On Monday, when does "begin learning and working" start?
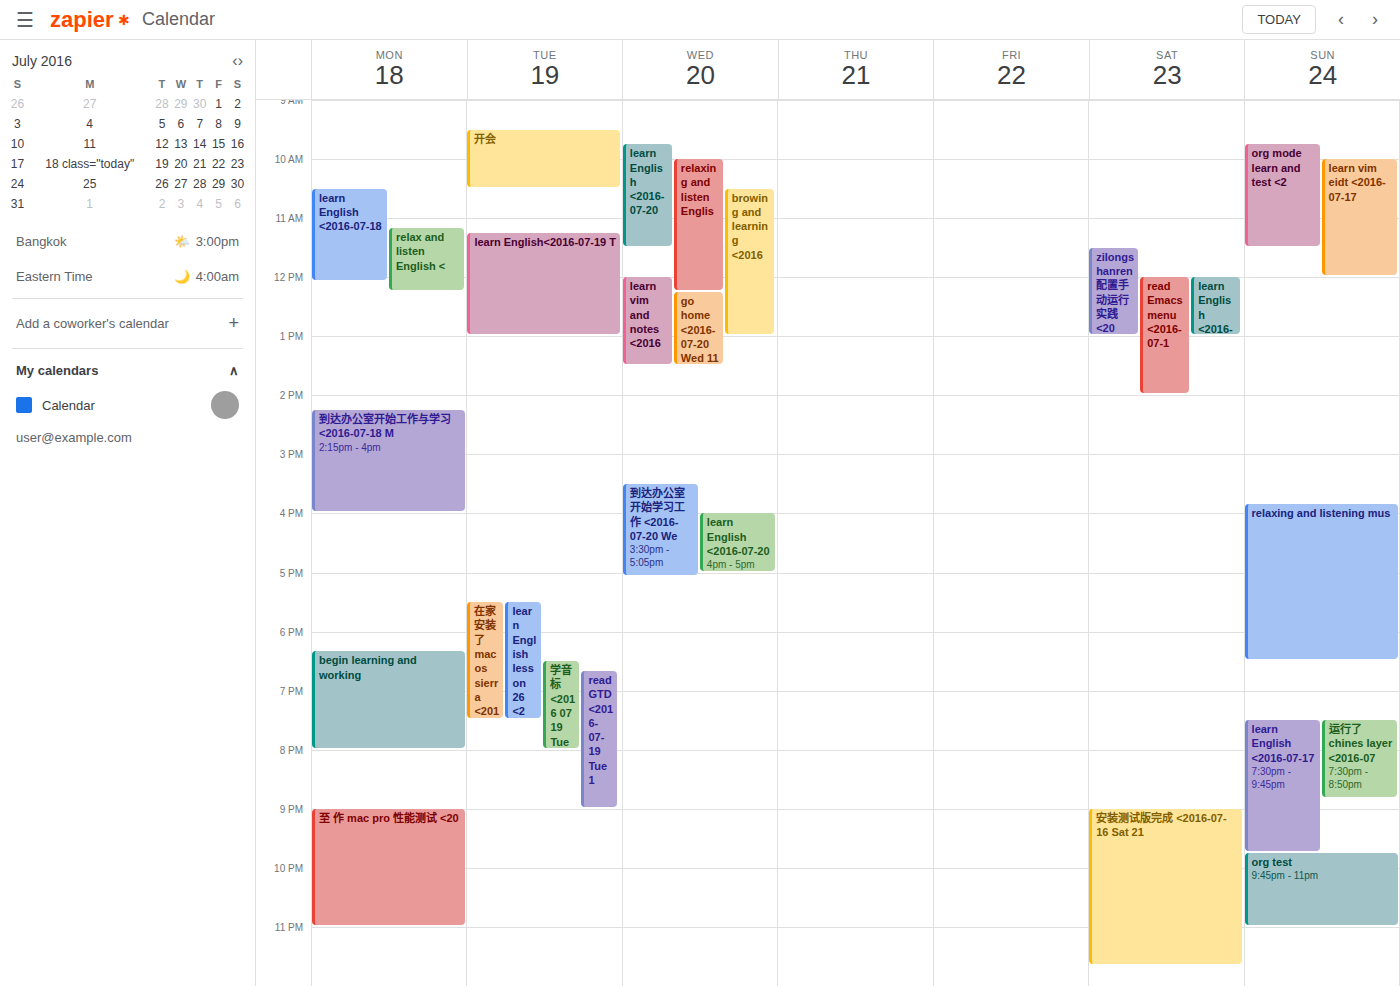
6:20 PM